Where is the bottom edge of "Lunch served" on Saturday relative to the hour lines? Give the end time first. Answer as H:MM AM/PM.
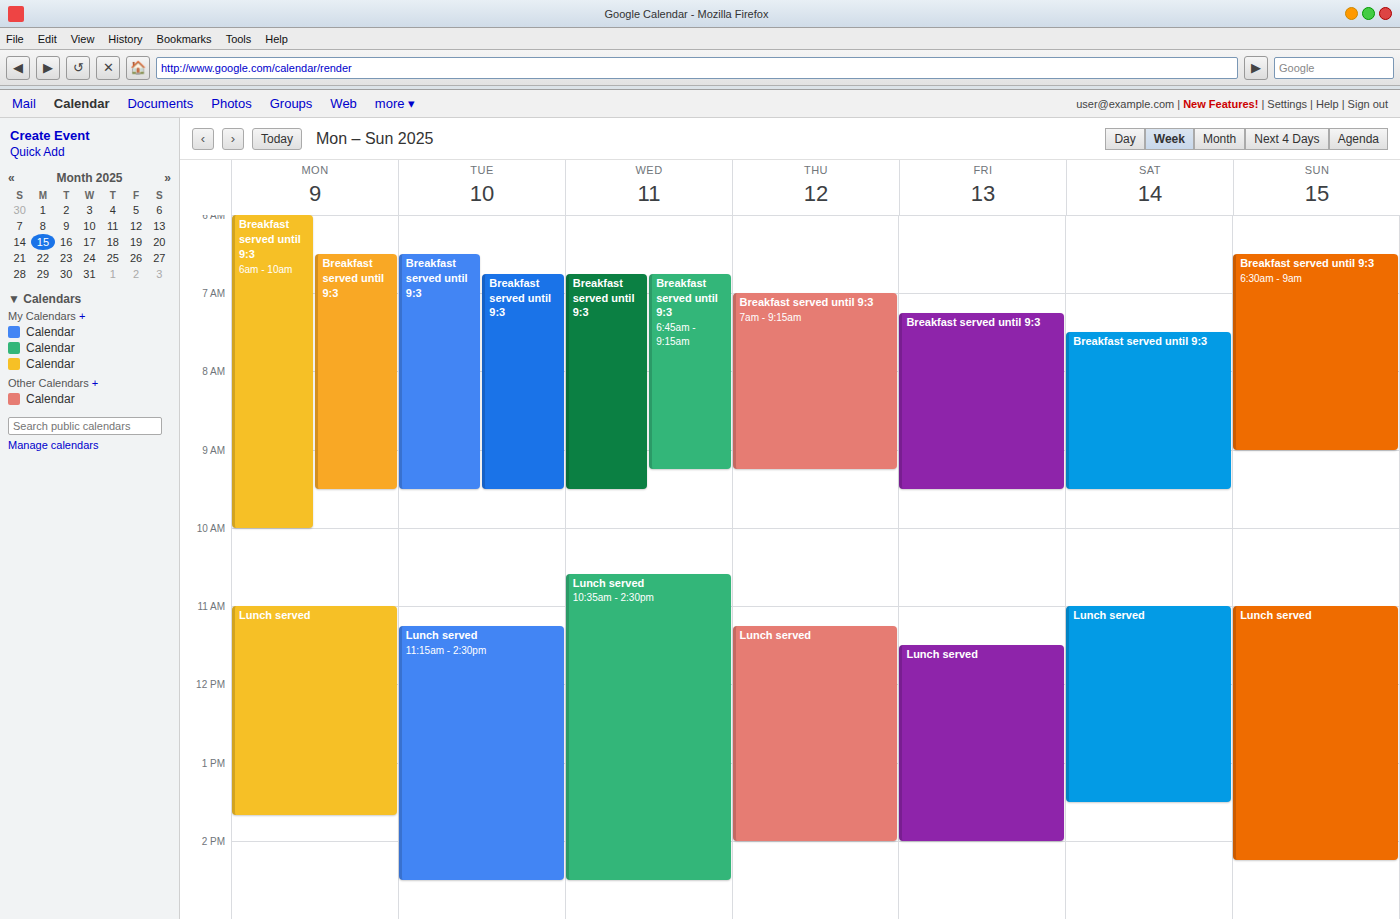
1:30 PM -- halfway between the 1 PM and 2 PM lines.